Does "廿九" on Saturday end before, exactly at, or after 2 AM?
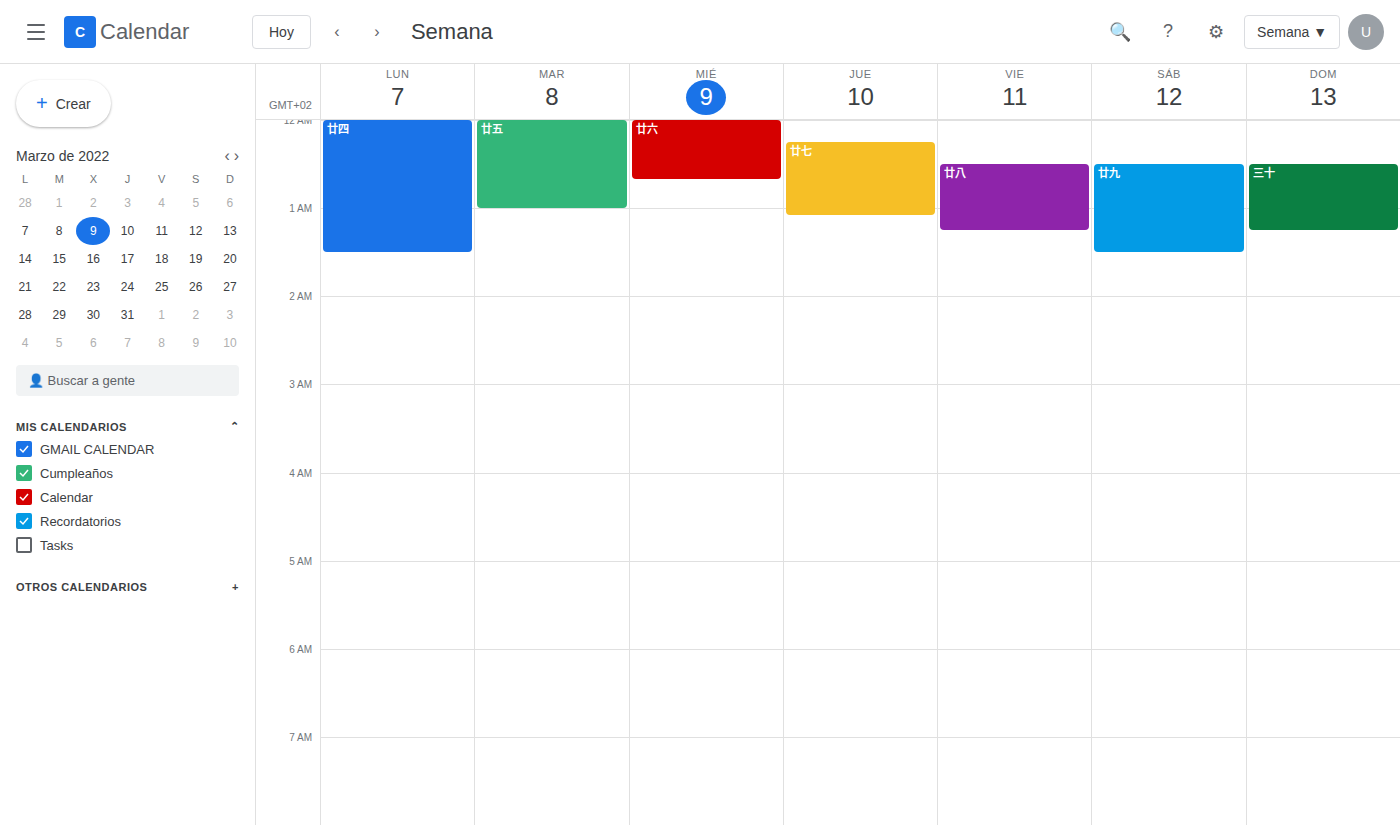
1:30 AM -- before 2 AM, 30 minutes above the 2 AM line.